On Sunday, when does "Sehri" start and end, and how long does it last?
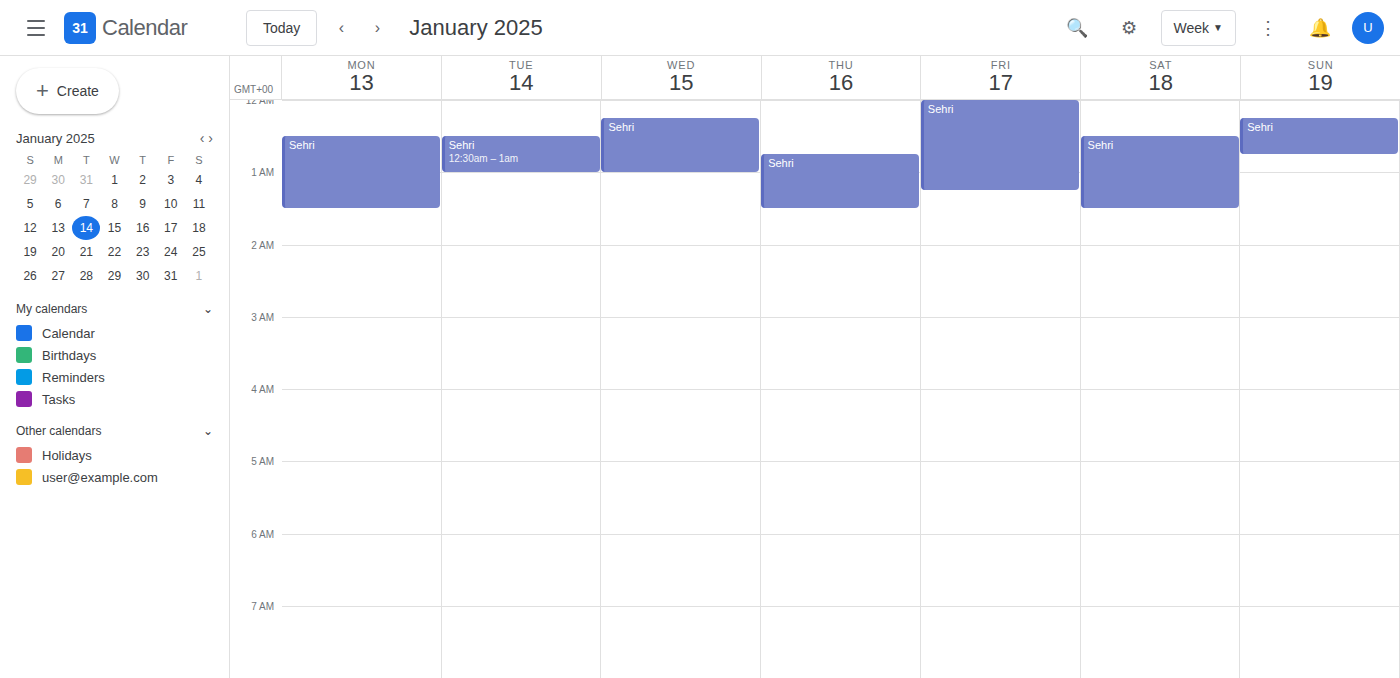
12:15 AM to 12:45 AM, 30 minutes